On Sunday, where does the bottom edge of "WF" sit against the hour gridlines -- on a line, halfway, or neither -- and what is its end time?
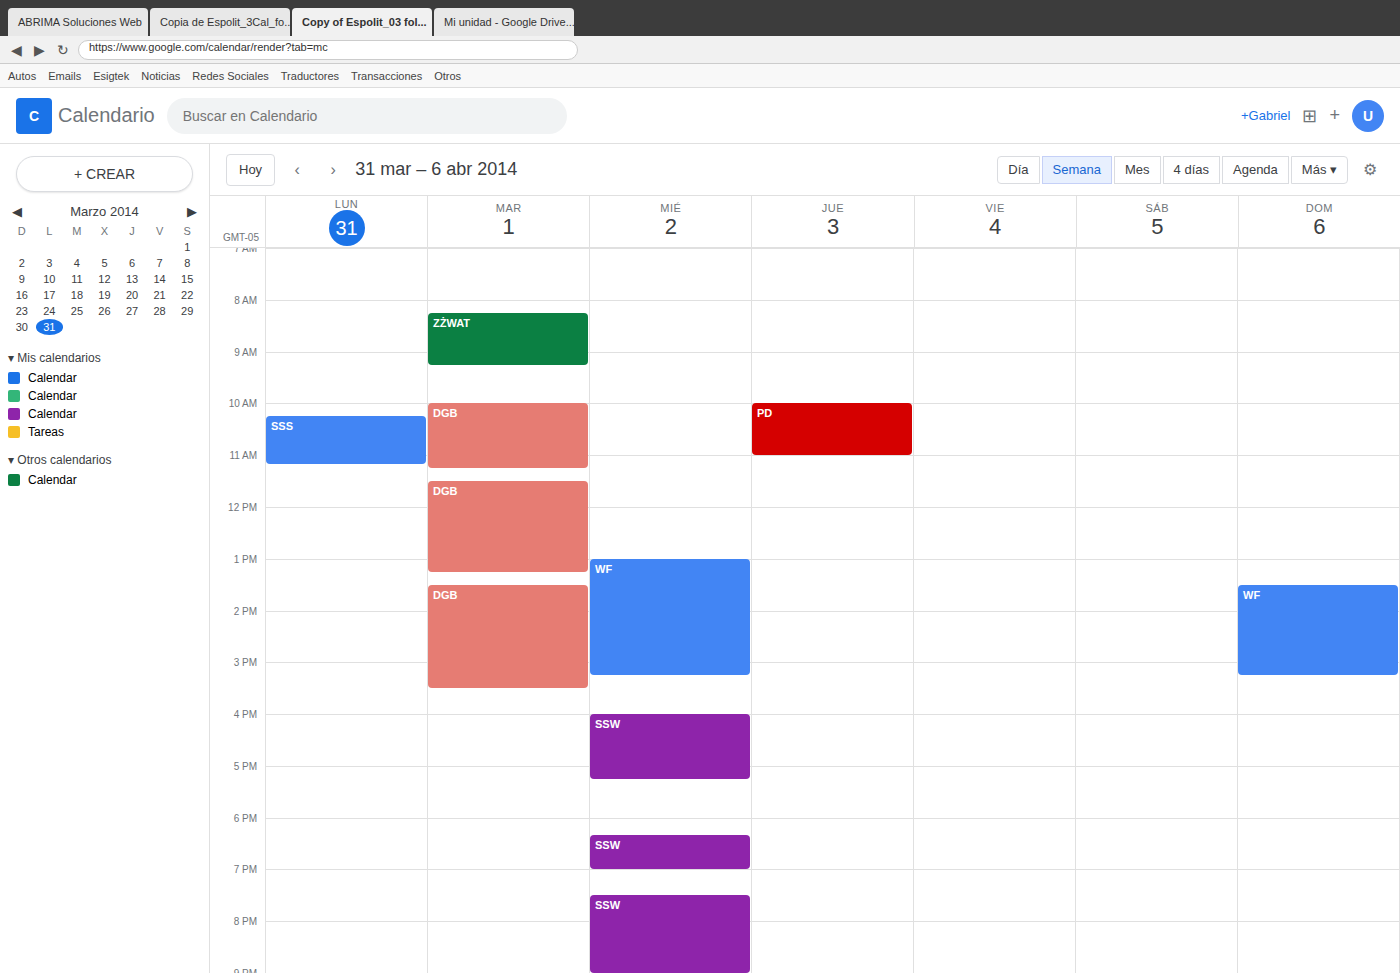
3:15 PM -- neither: a quarter of the way from the 3 PM line to the 4 PM line.